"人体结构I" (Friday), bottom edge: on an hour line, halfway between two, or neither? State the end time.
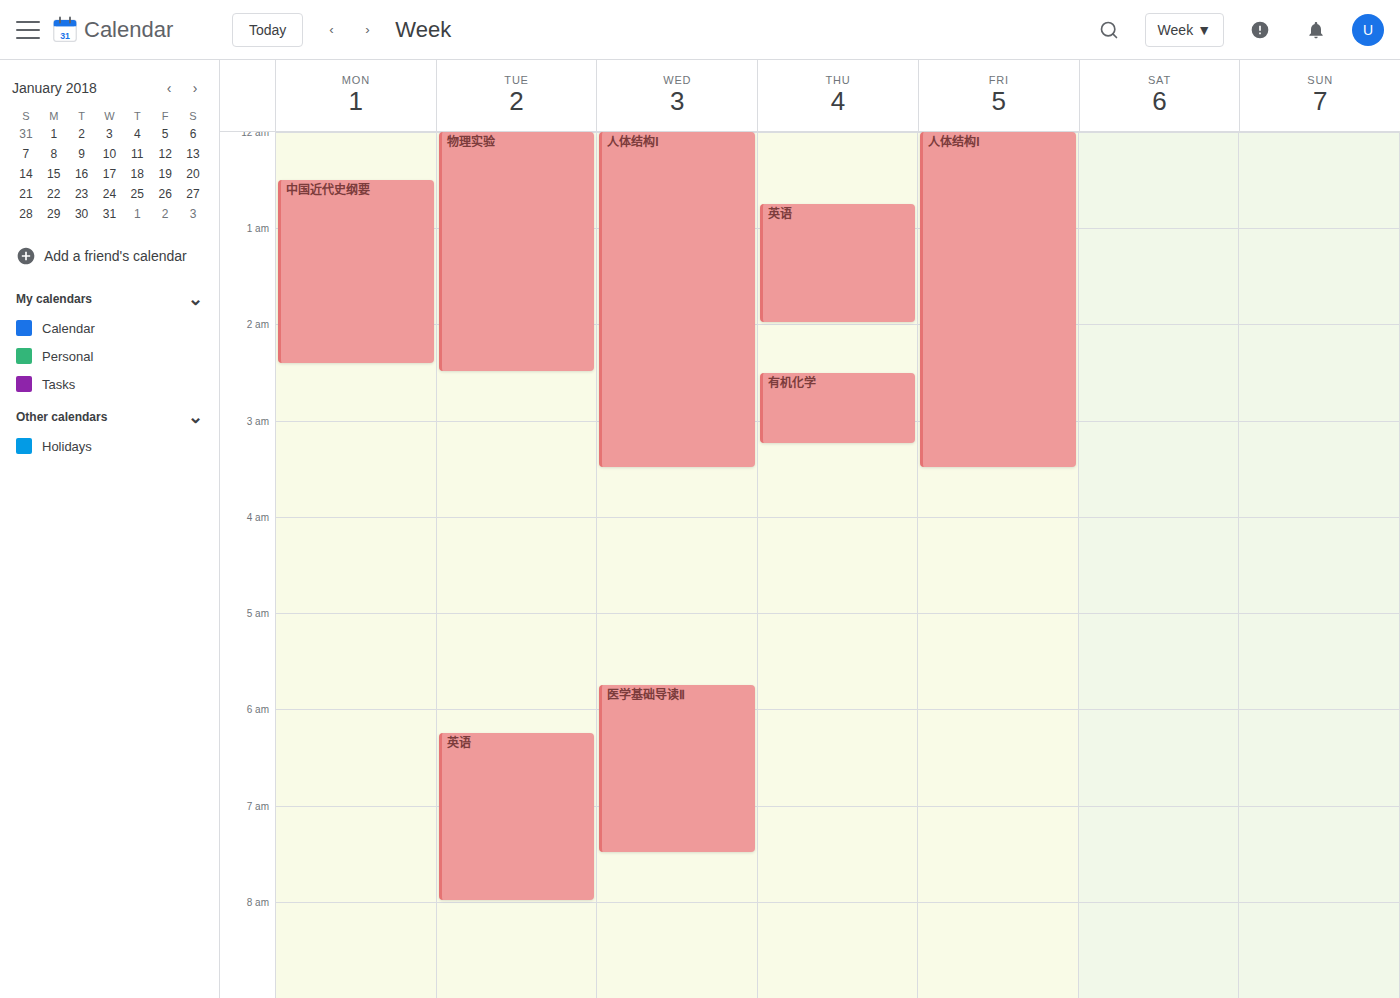
3:30 AM -- halfway between the 3 AM and 4 AM lines.